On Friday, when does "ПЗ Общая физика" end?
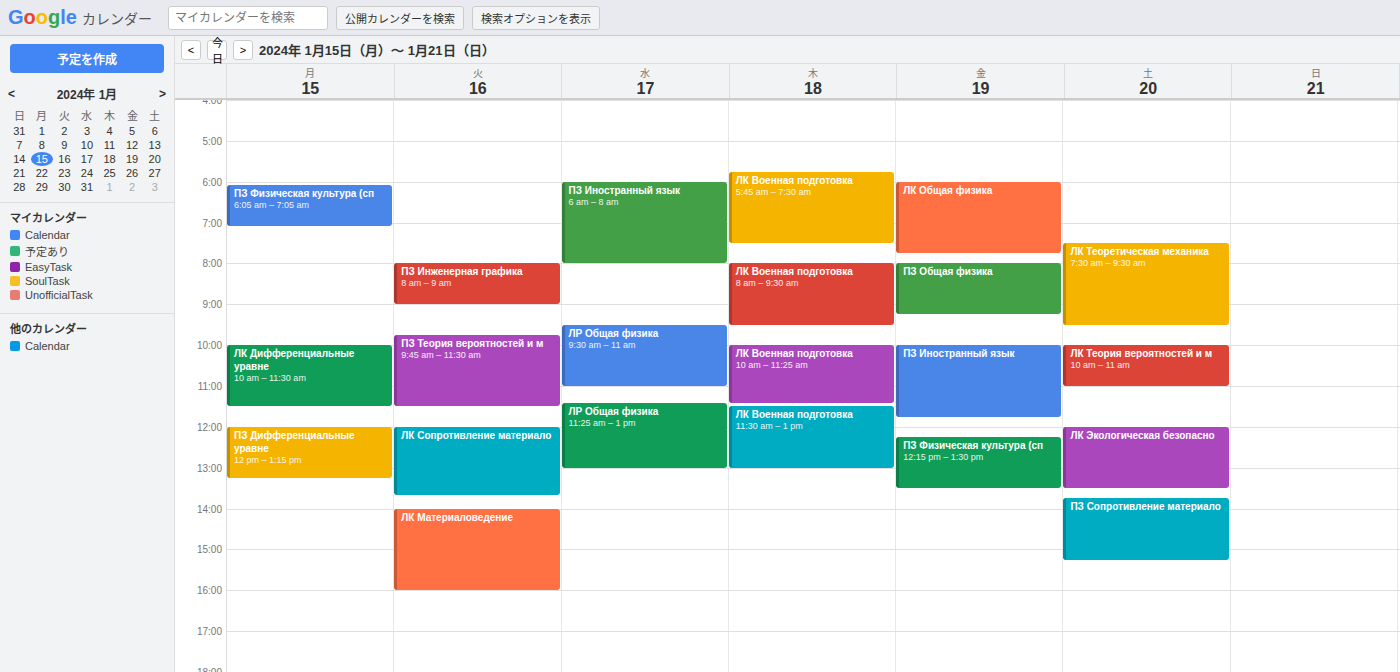
9:15 AM